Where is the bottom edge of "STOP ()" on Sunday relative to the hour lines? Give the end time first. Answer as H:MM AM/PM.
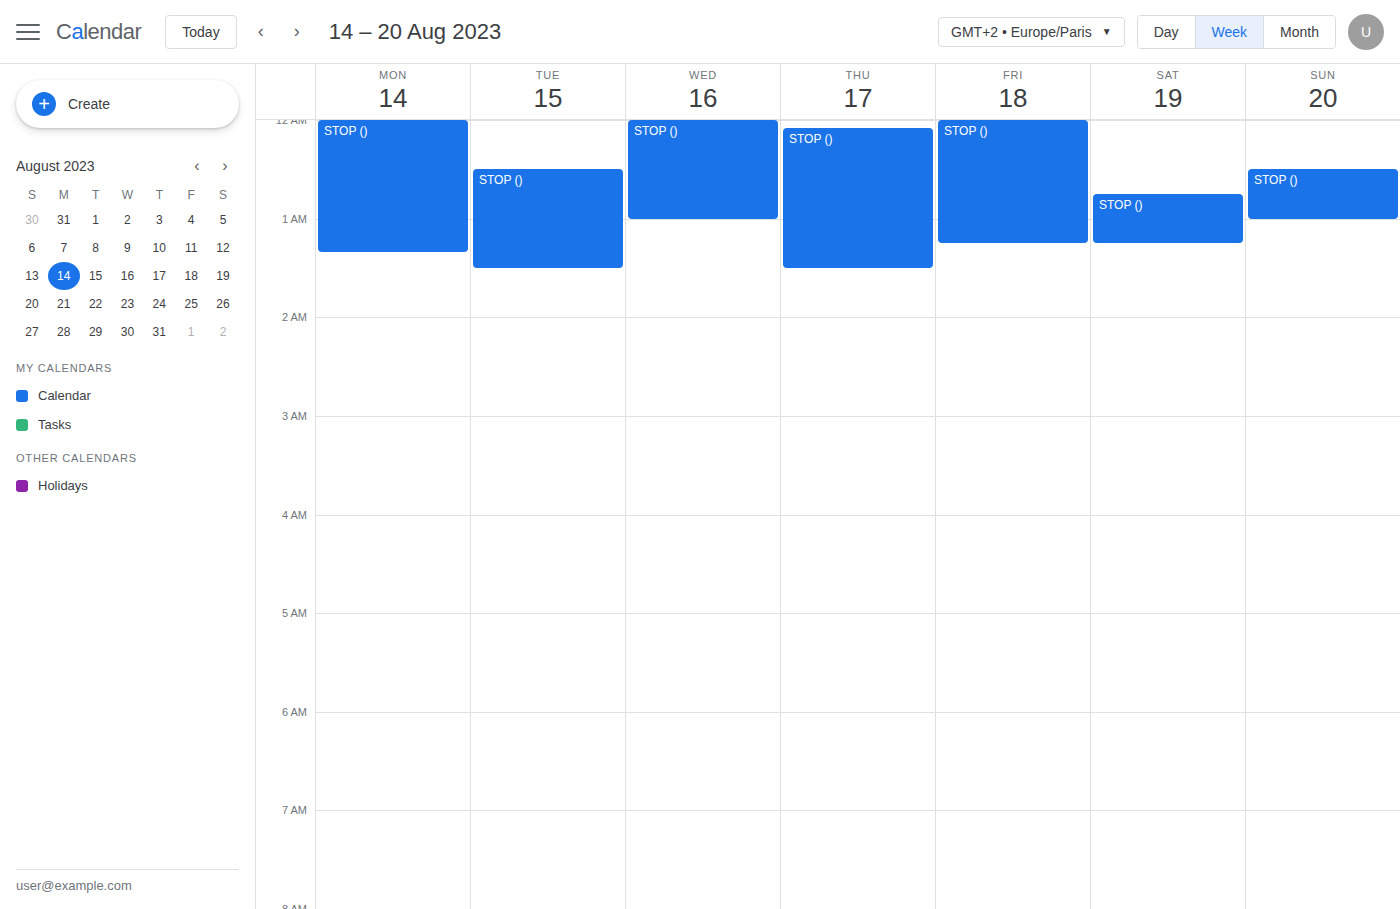
1:00 AM -- exactly on the 1 AM line.